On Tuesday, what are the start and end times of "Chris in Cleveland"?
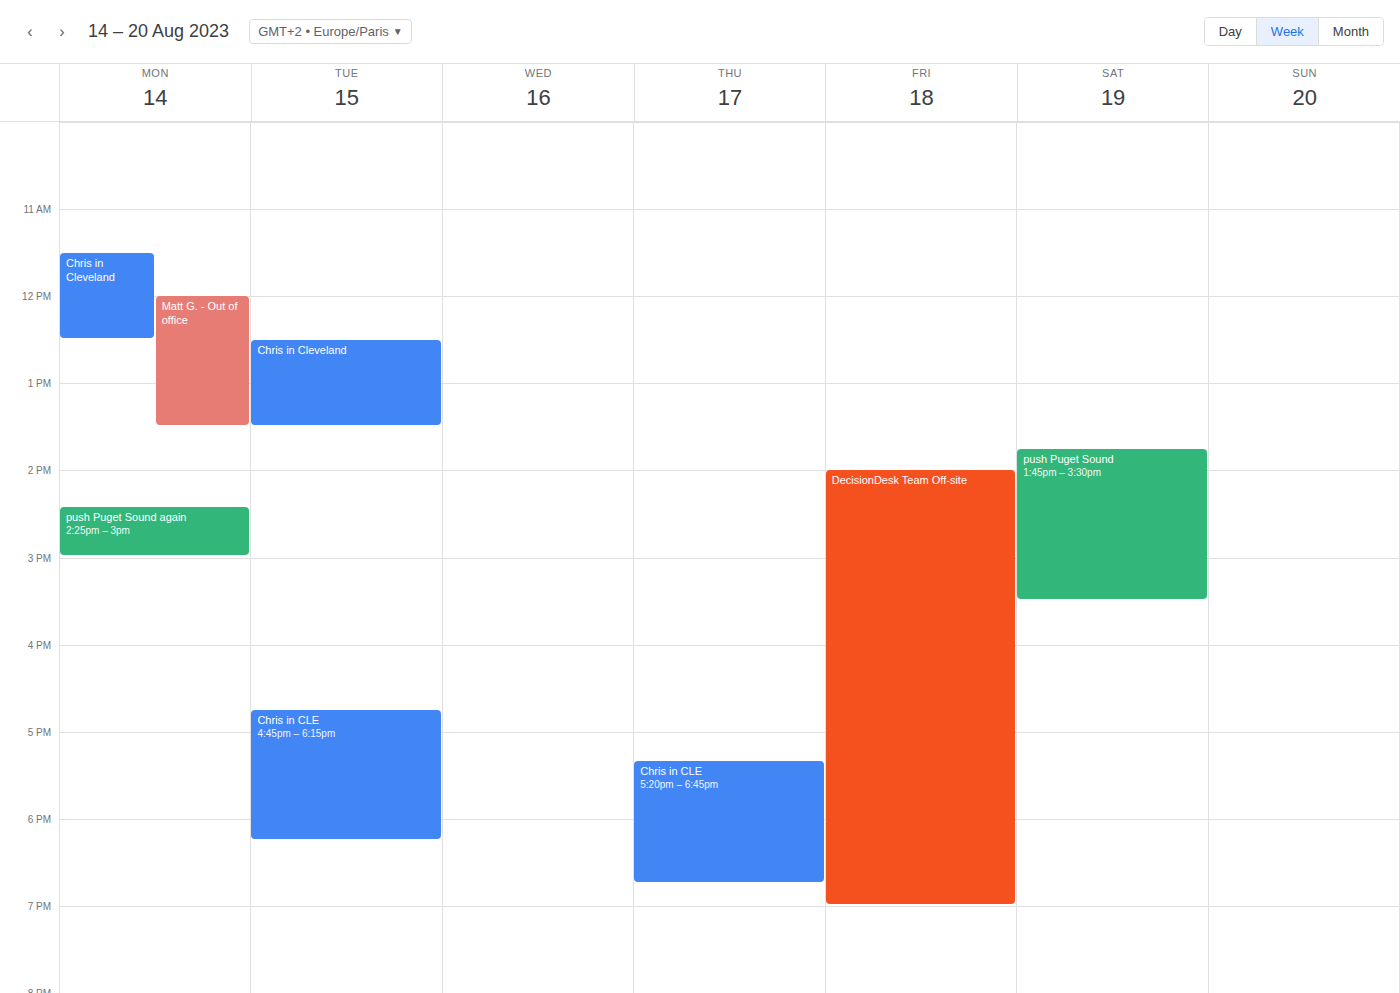
12:30 PM to 1:30 PM